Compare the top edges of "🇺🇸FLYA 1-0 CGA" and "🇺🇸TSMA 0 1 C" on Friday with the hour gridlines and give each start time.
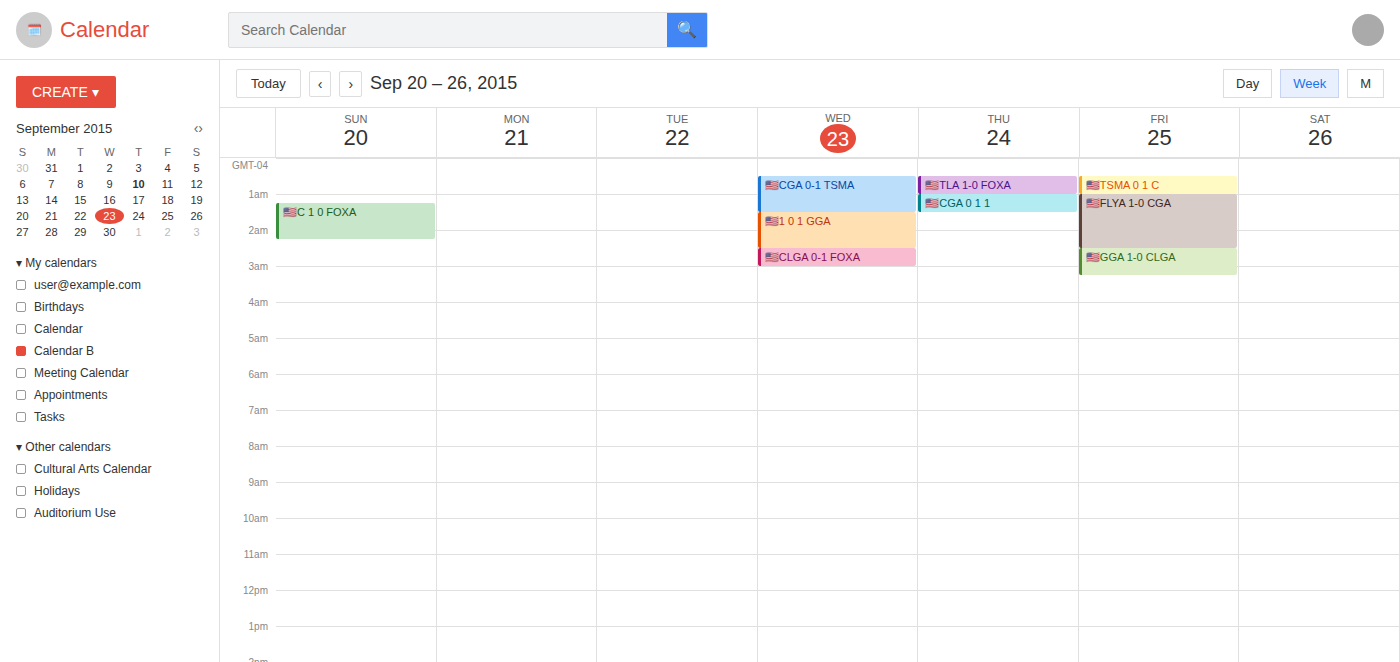
"🇺🇸FLYA 1-0 CGA": 1:00 AM, exactly on the 1 AM line. "🇺🇸TSMA 0 1 C": 12:30 AM, halfway between the 12 AM and 1 AM lines.